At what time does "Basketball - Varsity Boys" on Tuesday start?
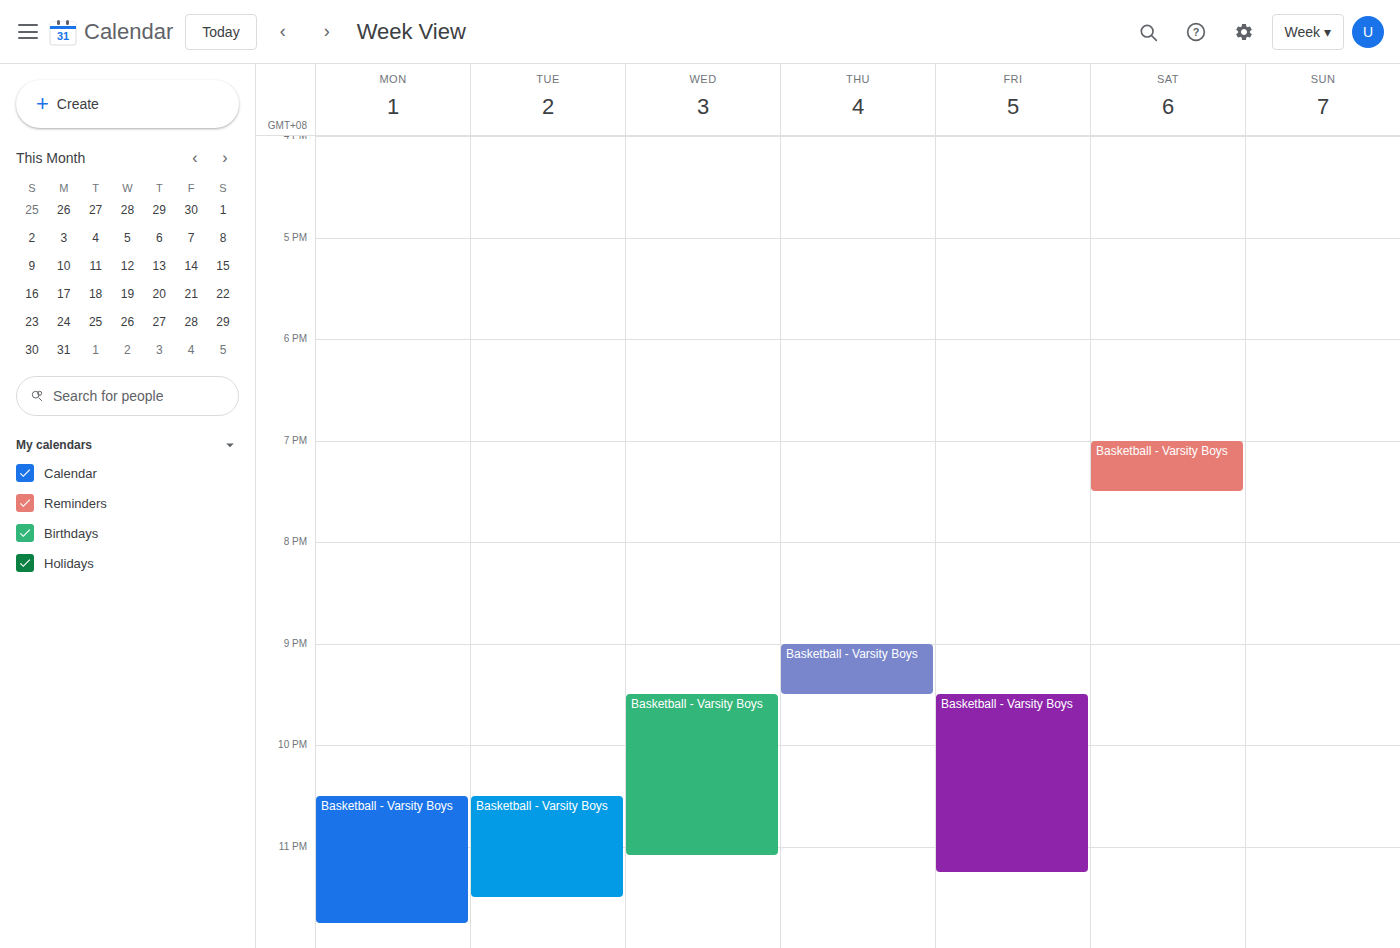
10:30 PM